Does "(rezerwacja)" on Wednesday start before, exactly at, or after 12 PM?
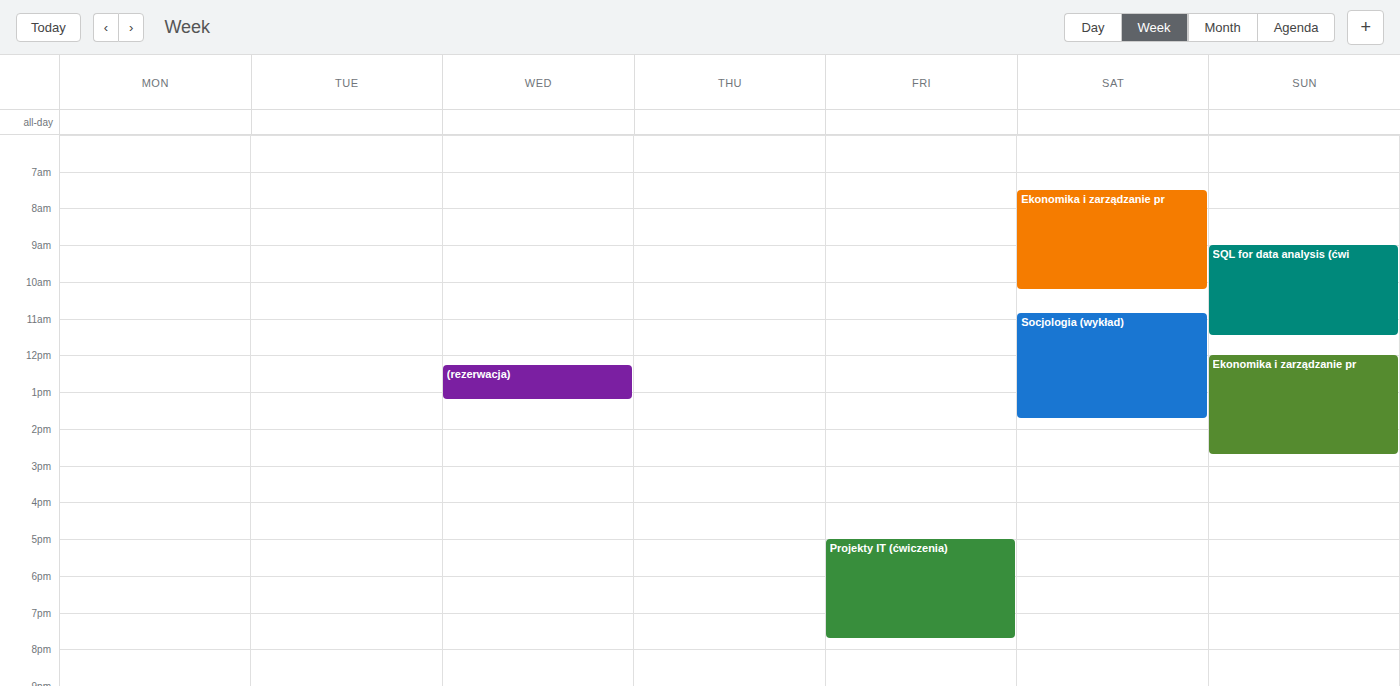
12:15 PM -- after 12 PM, 15 minutes below the 12 PM line.